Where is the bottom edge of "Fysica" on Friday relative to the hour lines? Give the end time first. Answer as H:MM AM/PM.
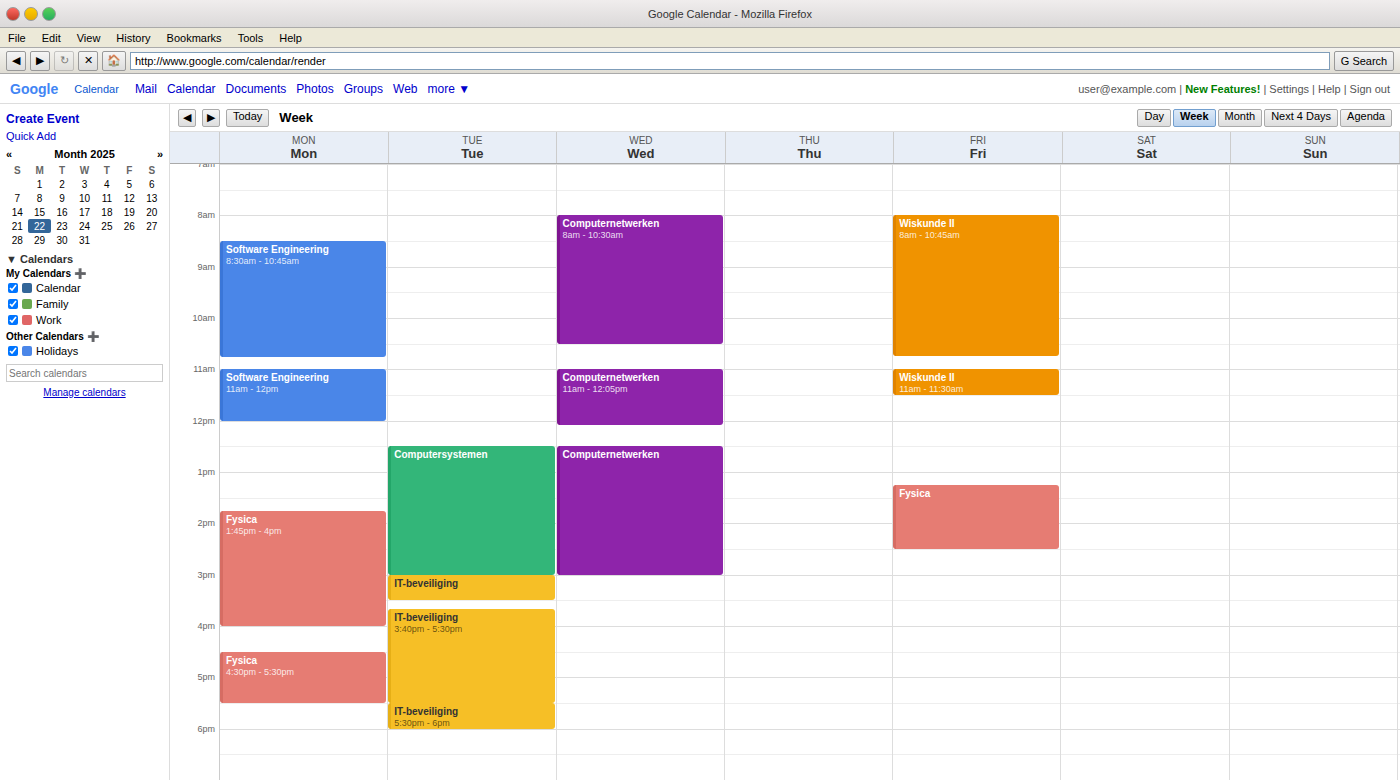
2:30 PM -- halfway between the 2 PM and 3 PM lines.